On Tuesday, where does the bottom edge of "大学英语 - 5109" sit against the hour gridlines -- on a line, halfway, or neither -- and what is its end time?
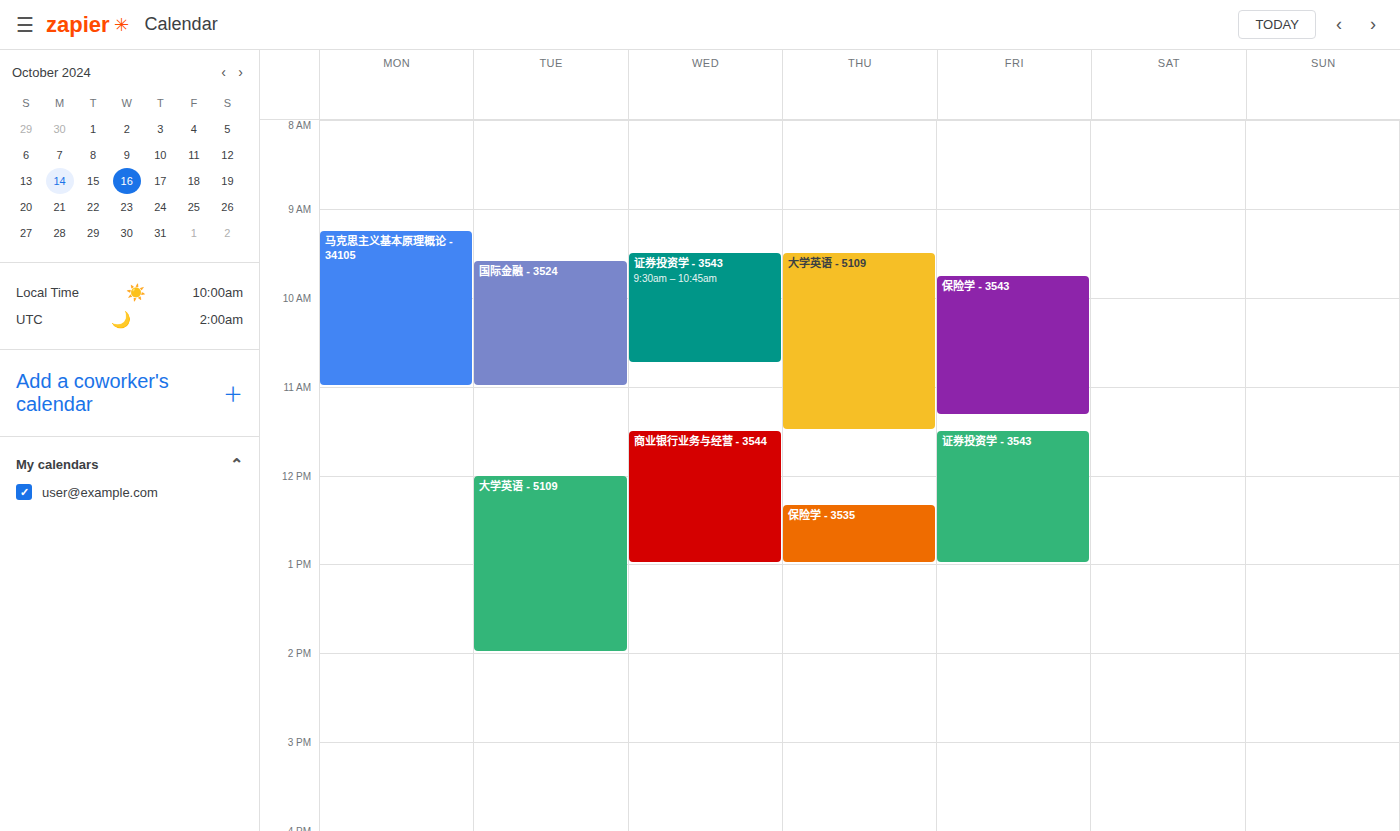
2:00 PM -- exactly on the 2 PM line.